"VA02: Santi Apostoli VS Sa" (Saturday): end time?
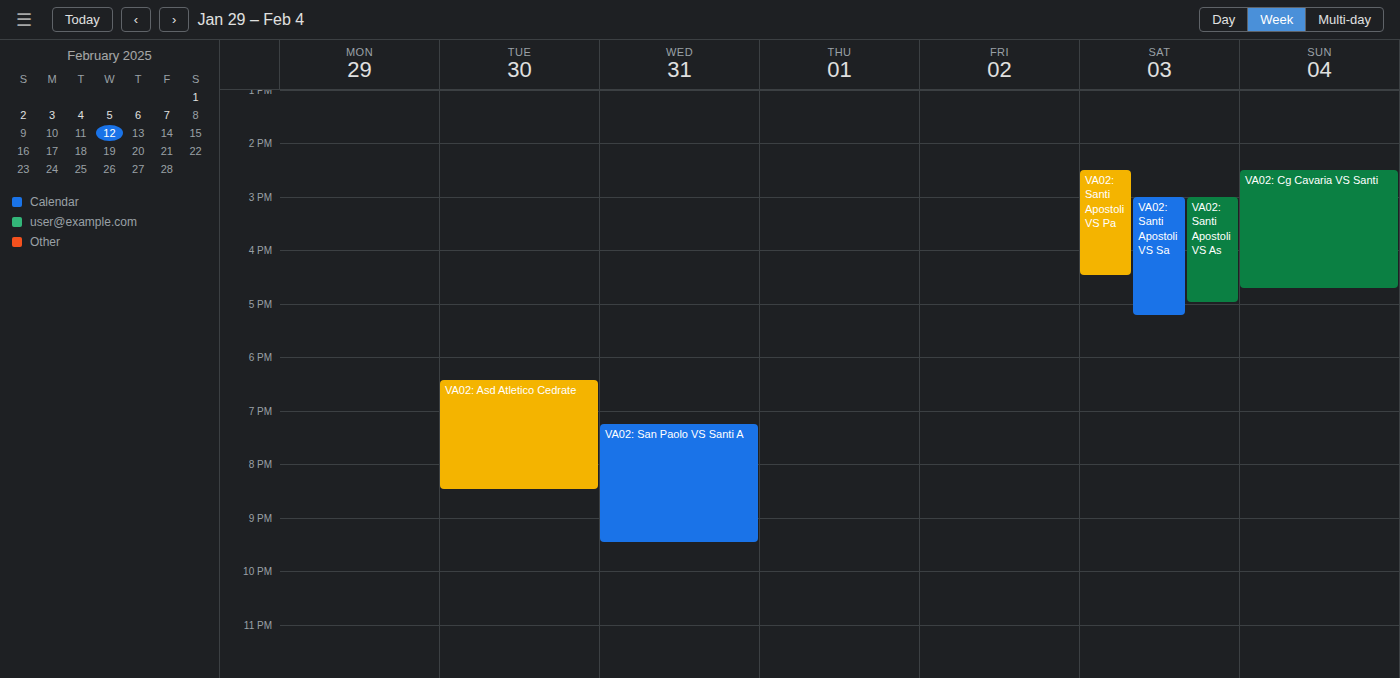
5:15 PM